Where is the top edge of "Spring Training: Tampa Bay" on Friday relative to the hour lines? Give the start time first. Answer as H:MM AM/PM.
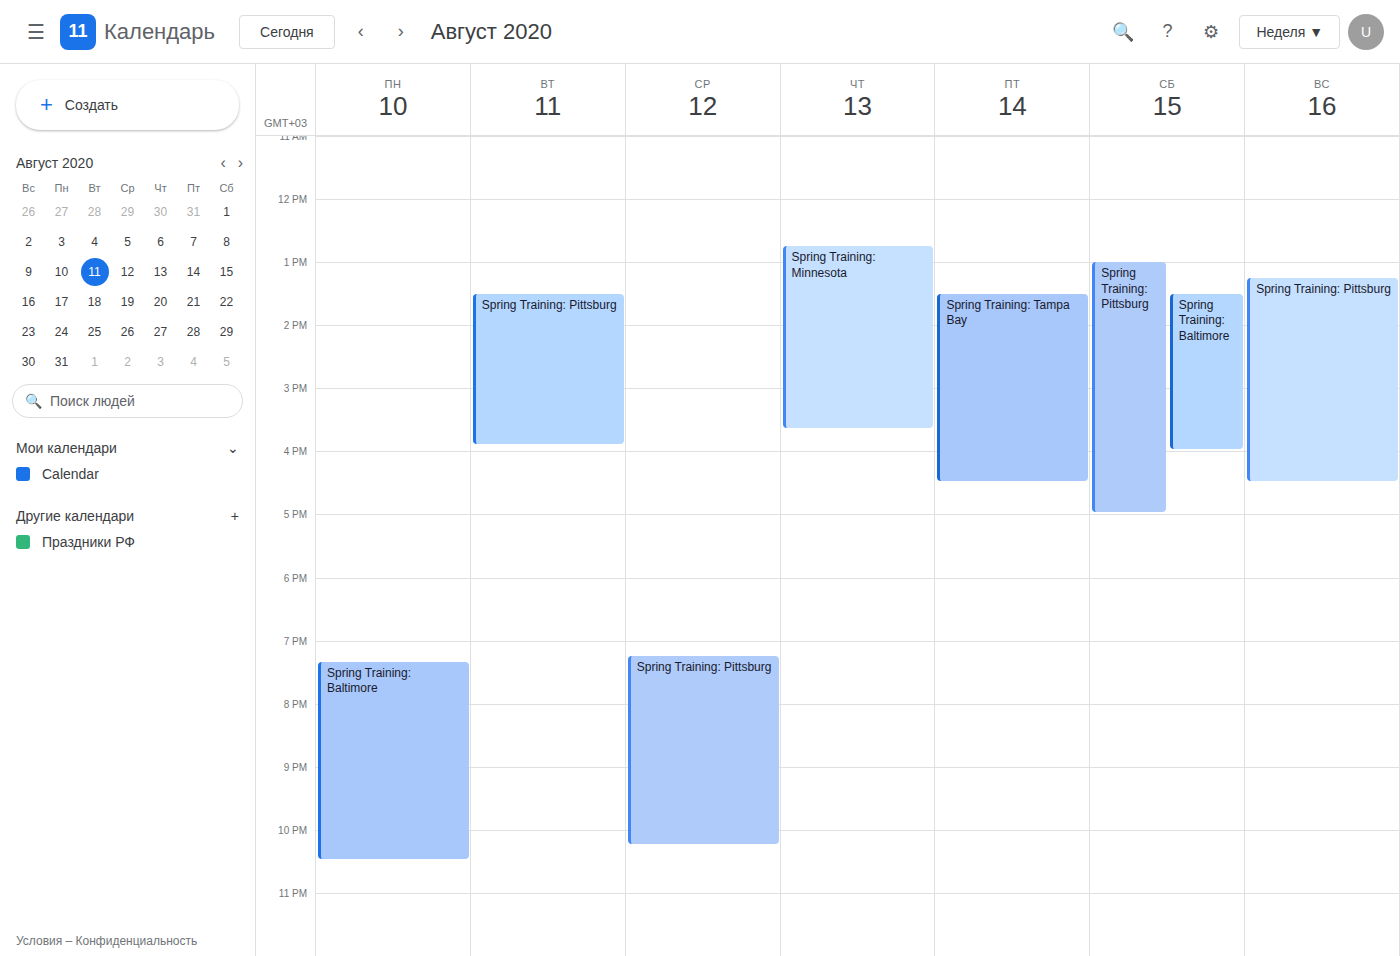
1:30 PM -- halfway between the 1 PM and 2 PM lines.